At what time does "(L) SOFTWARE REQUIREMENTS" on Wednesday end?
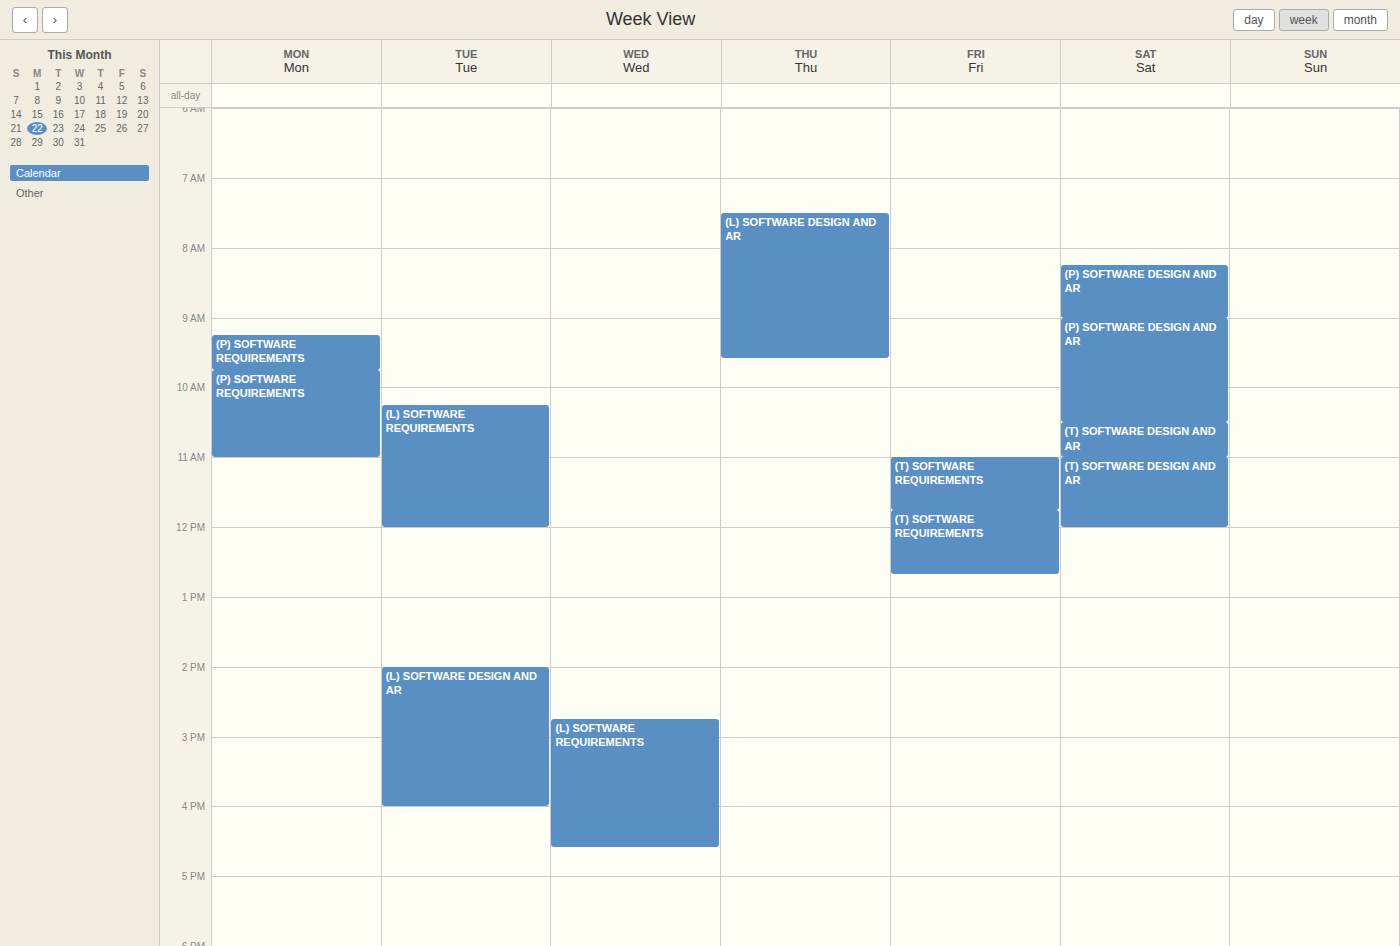
4:35 PM